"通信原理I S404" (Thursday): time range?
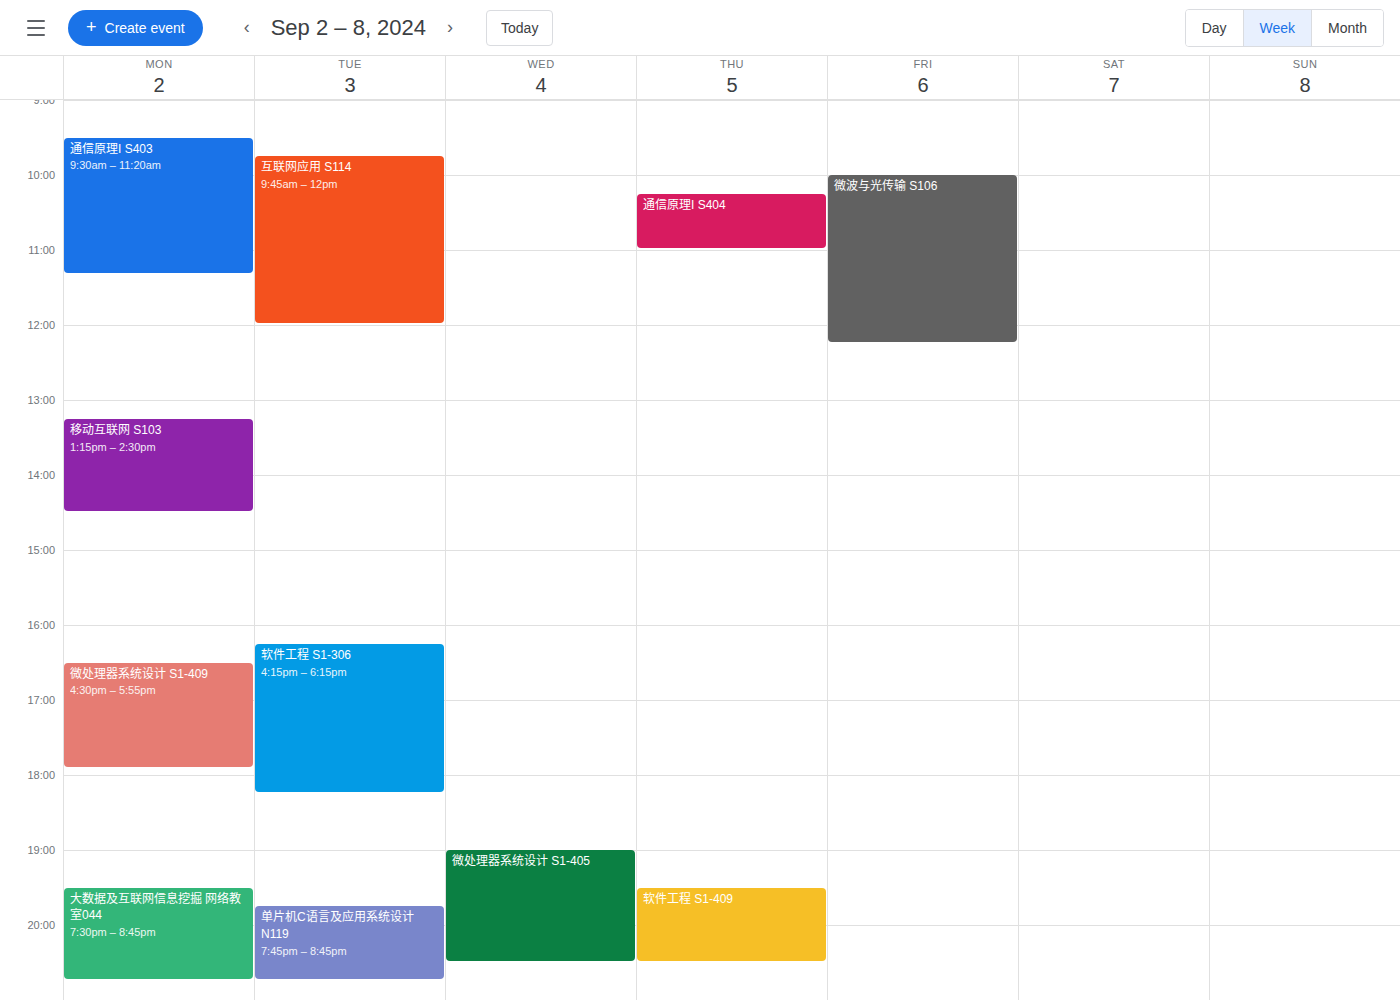
10:15 AM to 11:00 AM